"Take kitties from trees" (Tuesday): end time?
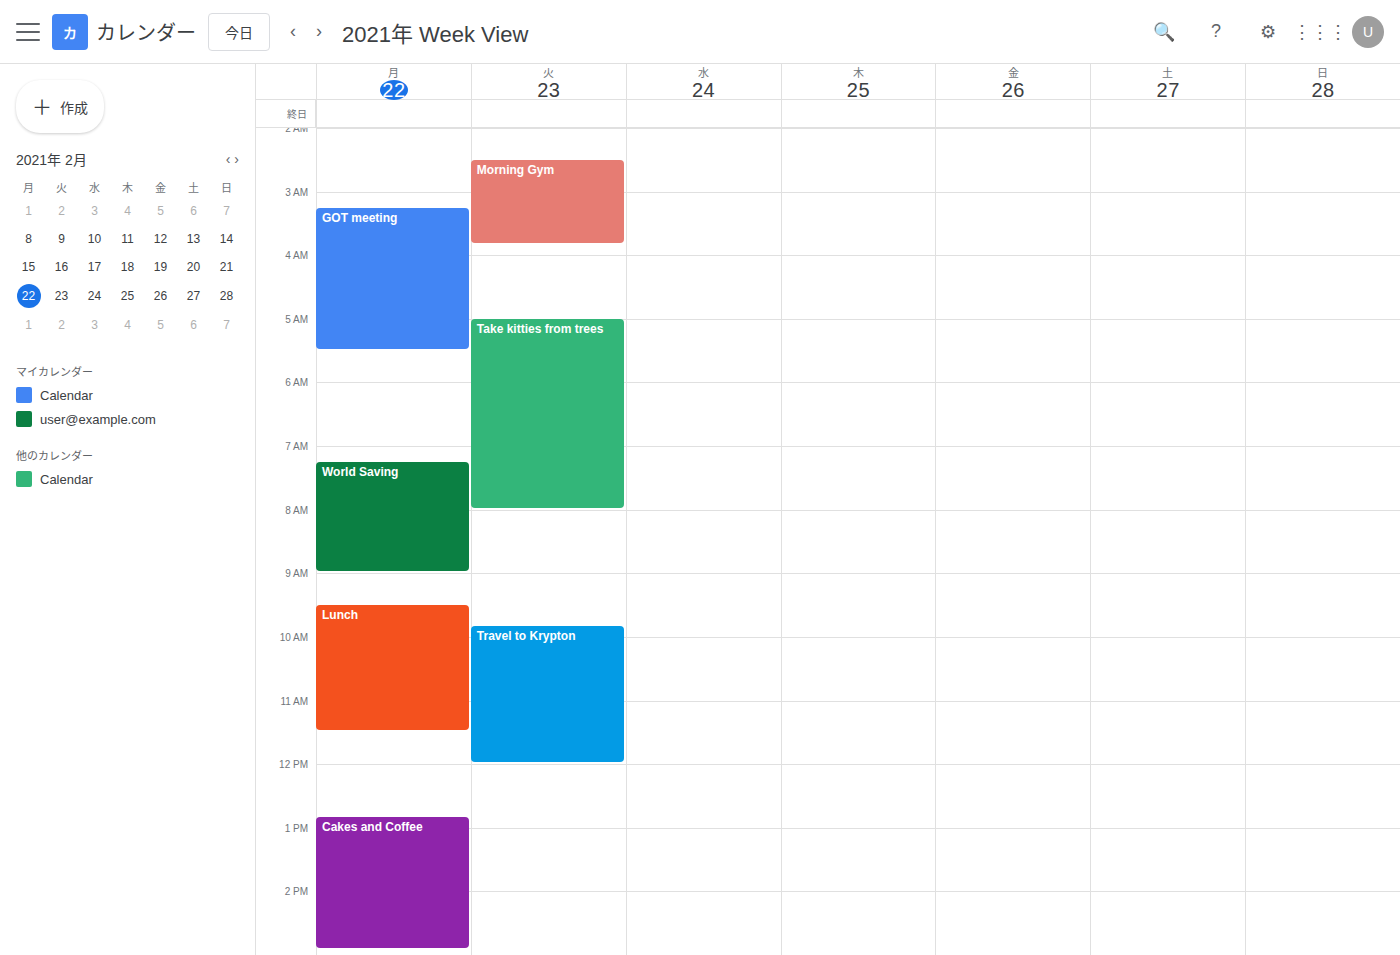
8:00 AM